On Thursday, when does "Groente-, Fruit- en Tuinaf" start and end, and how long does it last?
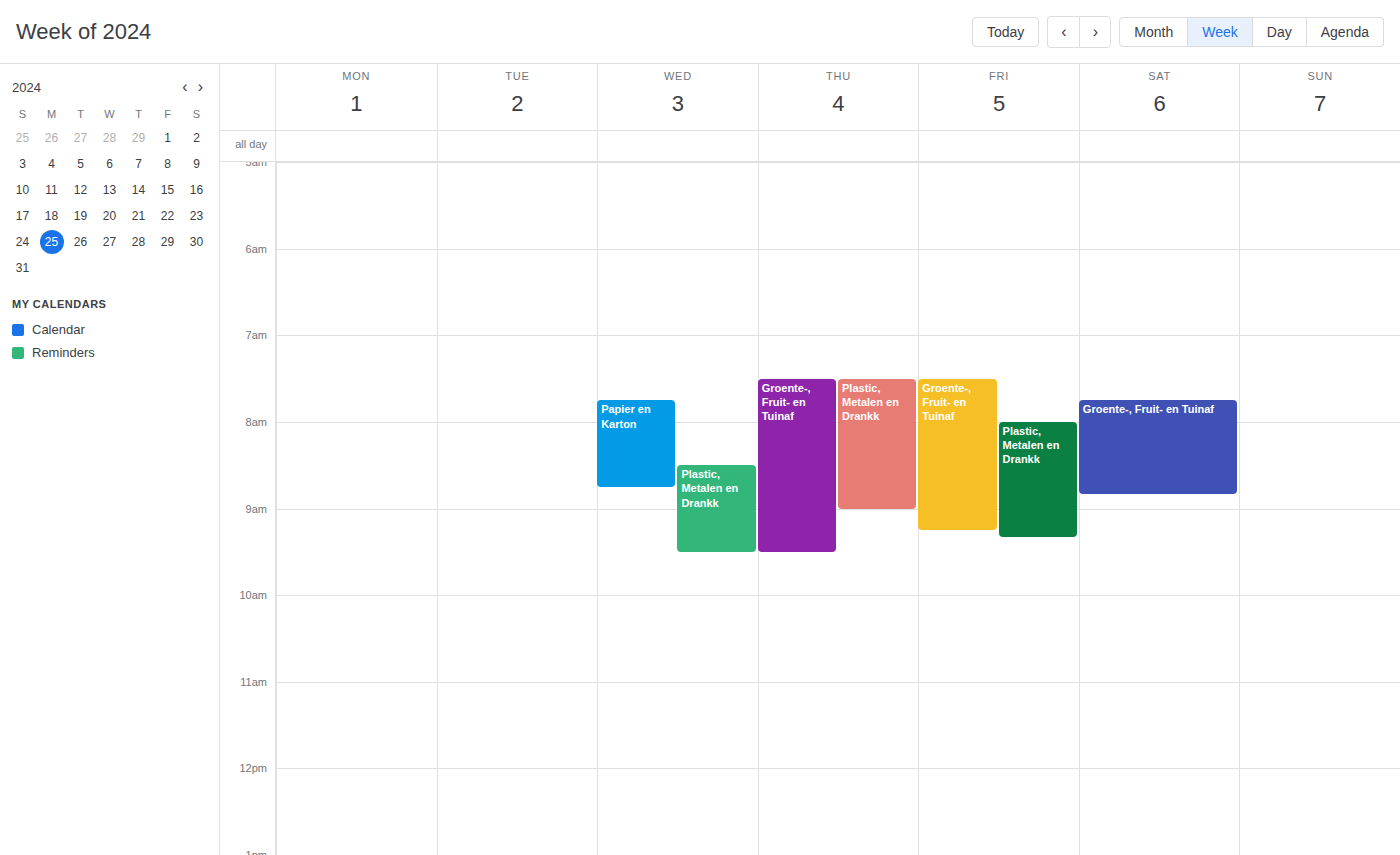
7:30 AM to 9:30 AM, 2 hours